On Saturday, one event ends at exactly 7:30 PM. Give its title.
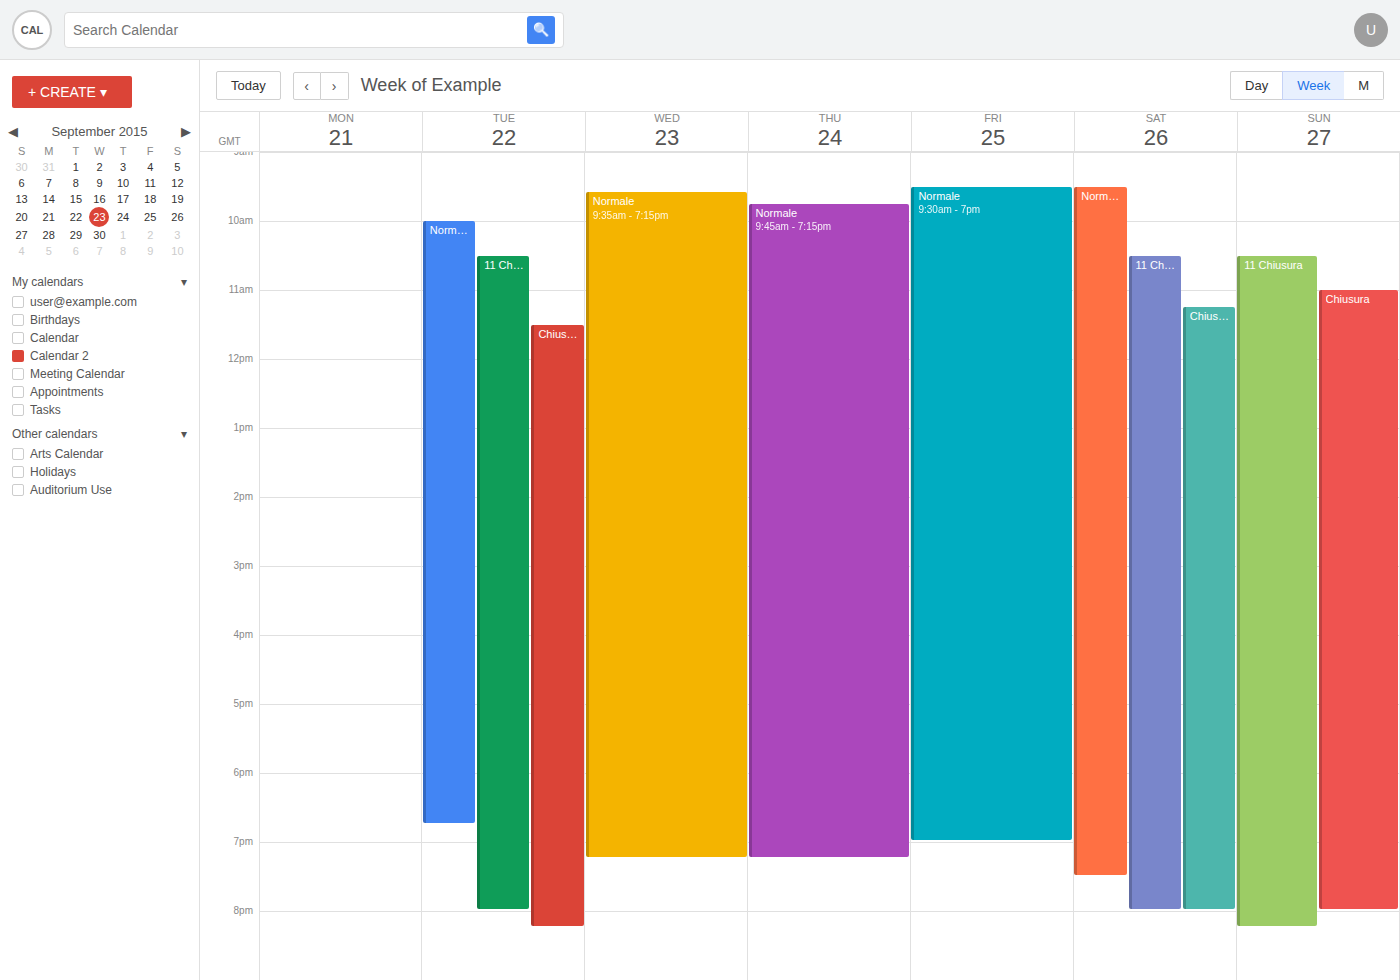
"Normale"